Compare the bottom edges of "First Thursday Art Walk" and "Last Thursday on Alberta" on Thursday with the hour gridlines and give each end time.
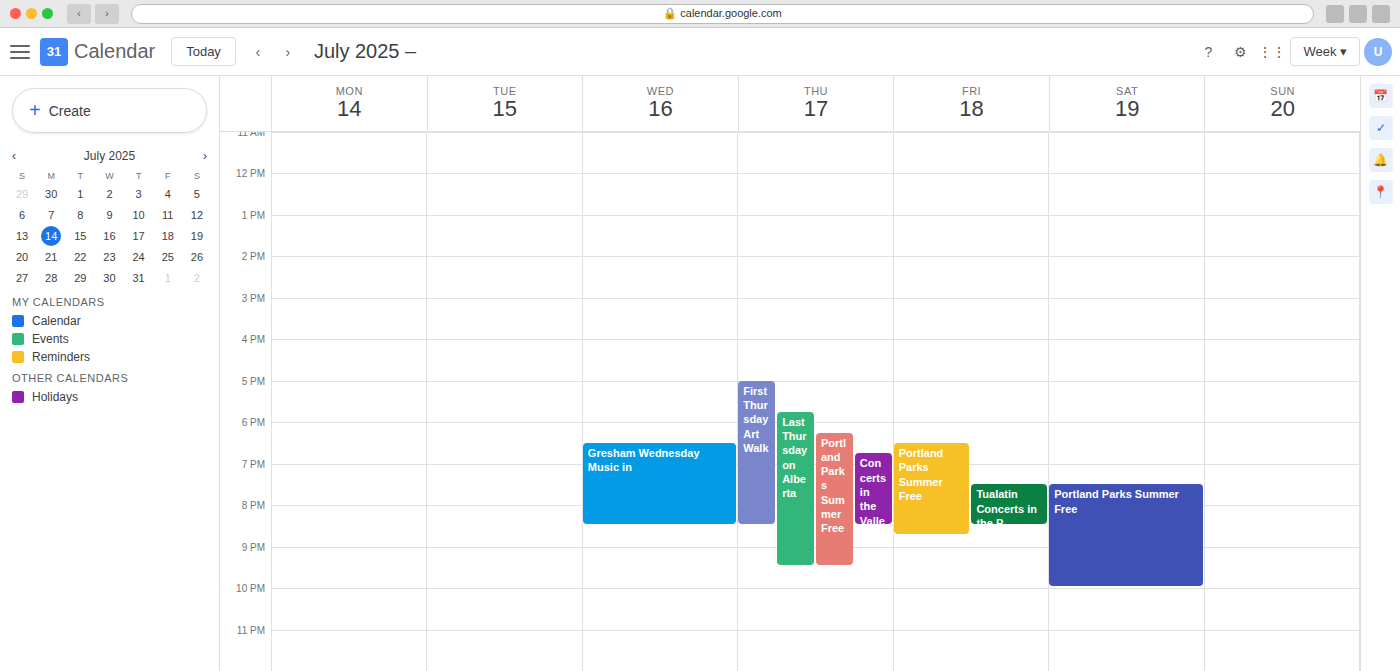
"First Thursday Art Walk": 20:30, halfway between the 20:00 and 21:00 lines. "Last Thursday on Alberta": 21:30, halfway between the 21:00 and 22:00 lines.